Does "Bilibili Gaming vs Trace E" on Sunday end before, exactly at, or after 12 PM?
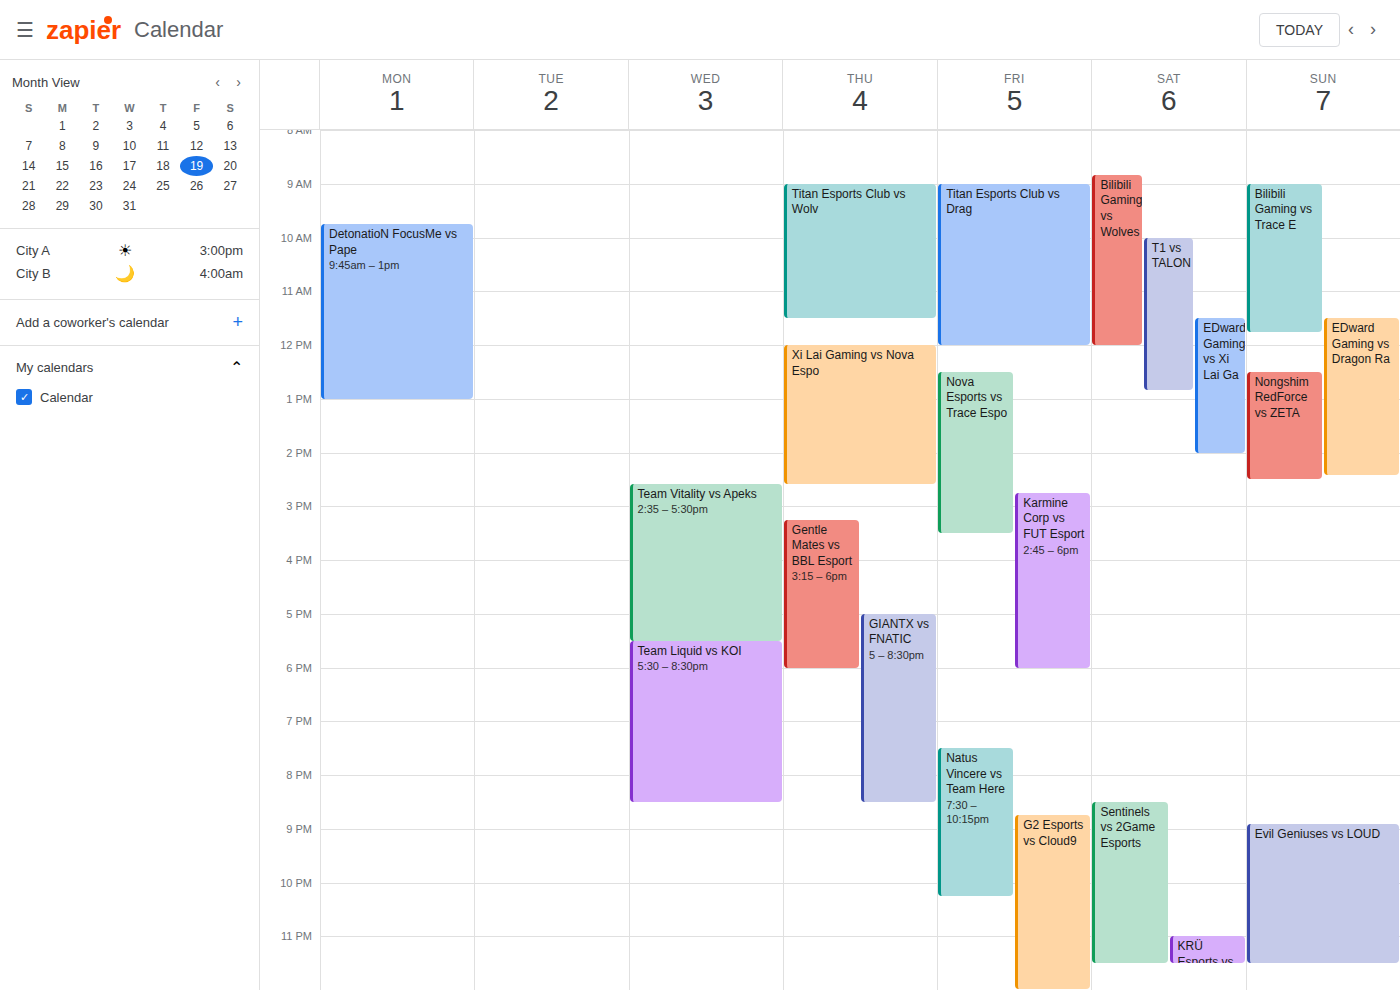
11:45 AM -- before 12 PM, 15 minutes above the 12 PM line.